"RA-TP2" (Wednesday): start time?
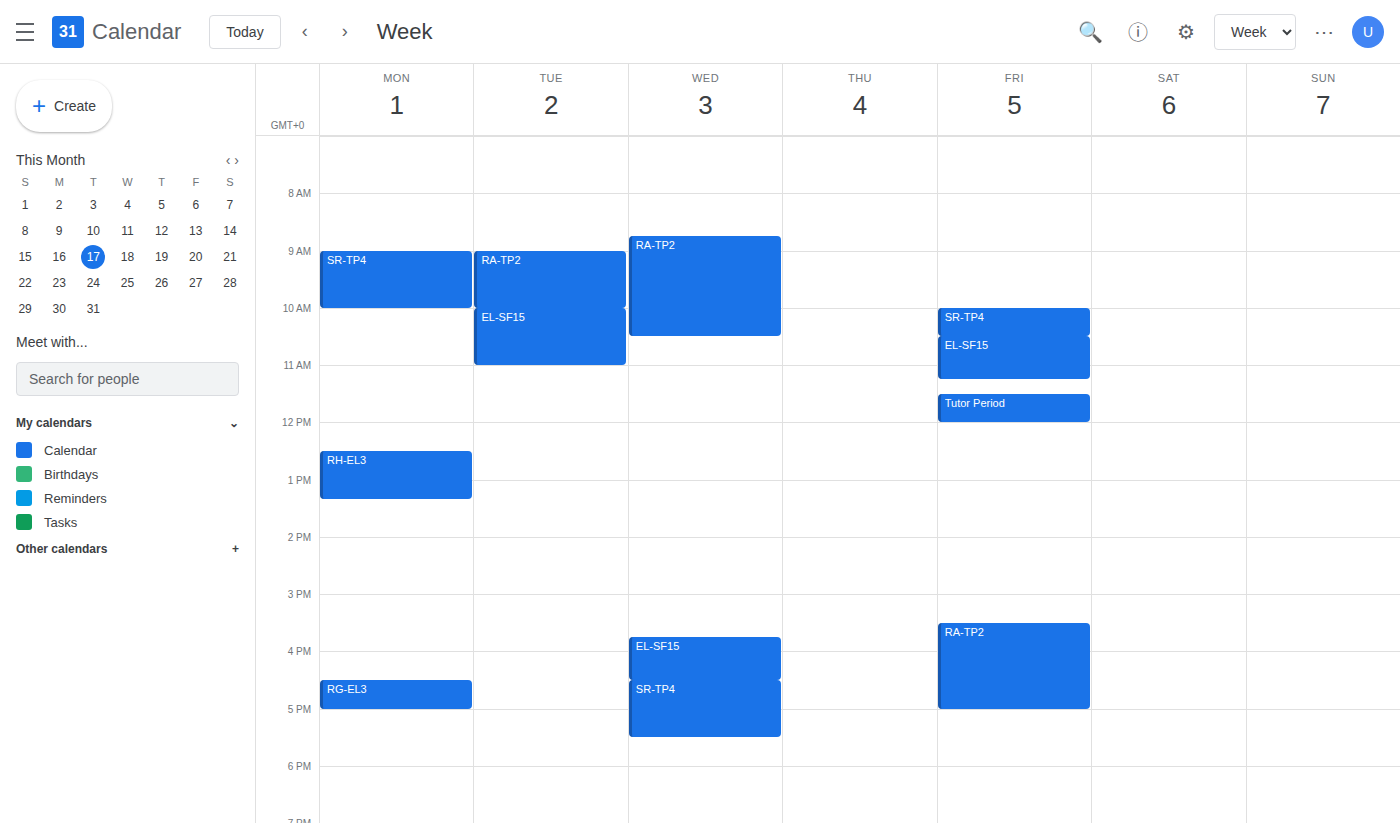
08:45